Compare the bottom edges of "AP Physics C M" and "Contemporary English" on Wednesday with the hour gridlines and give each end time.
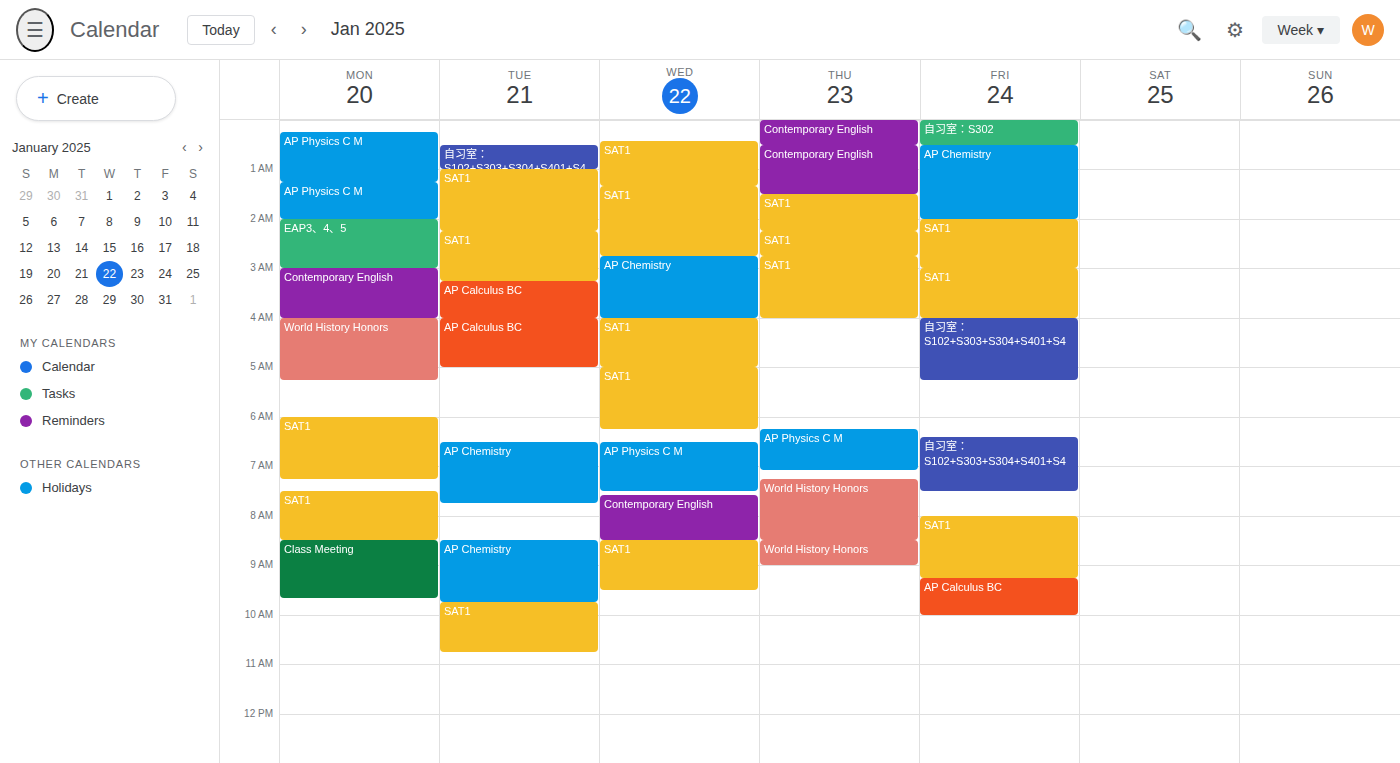
"AP Physics C M": 7:30 AM, halfway between the 7 AM and 8 AM lines. "Contemporary English": 8:30 AM, halfway between the 8 AM and 9 AM lines.